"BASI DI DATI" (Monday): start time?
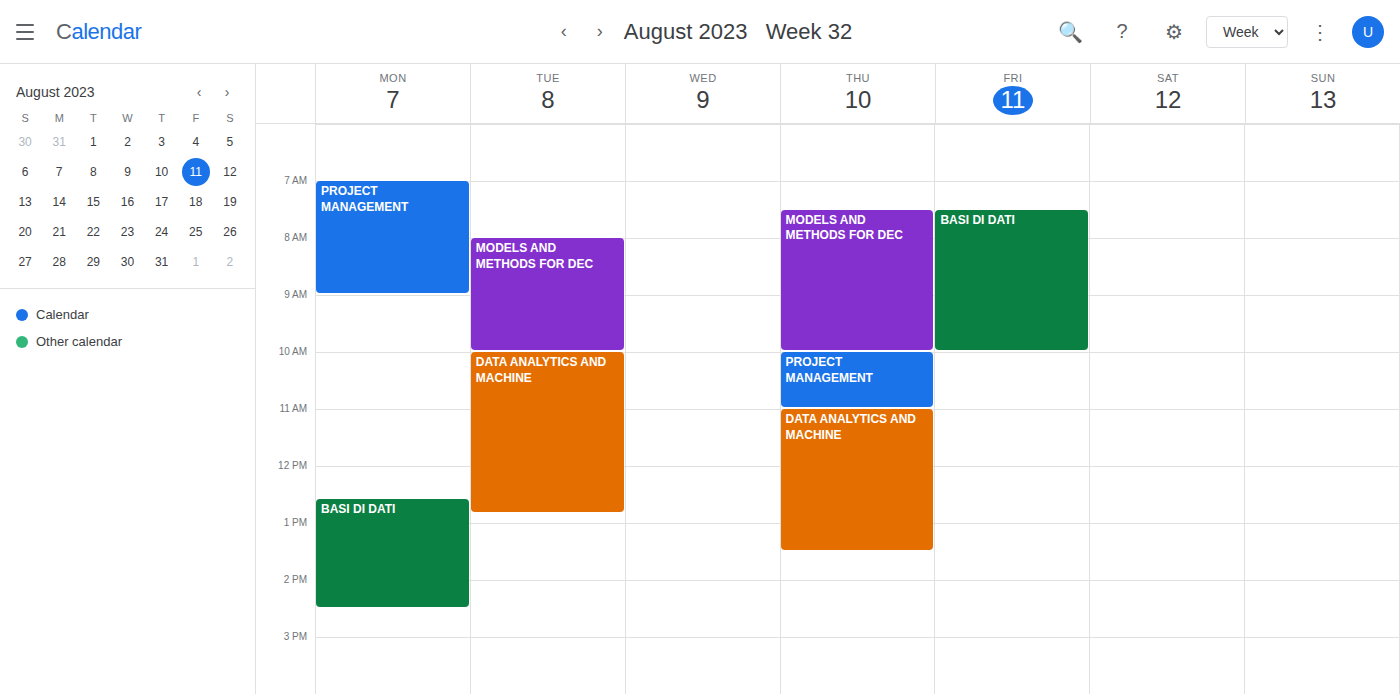
12:35 PM